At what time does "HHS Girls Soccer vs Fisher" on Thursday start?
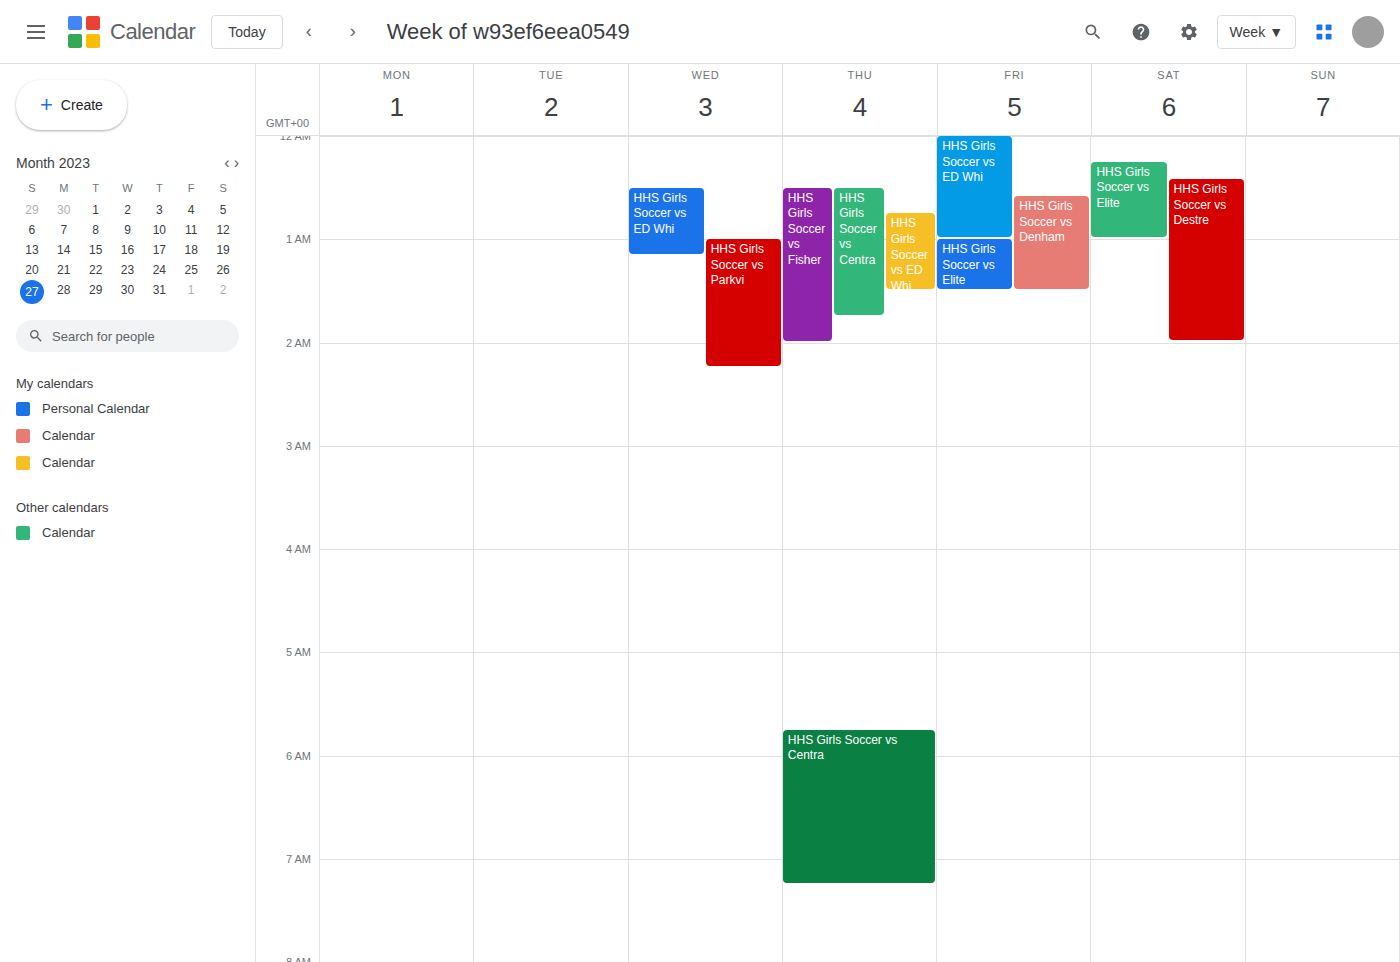
12:30 AM